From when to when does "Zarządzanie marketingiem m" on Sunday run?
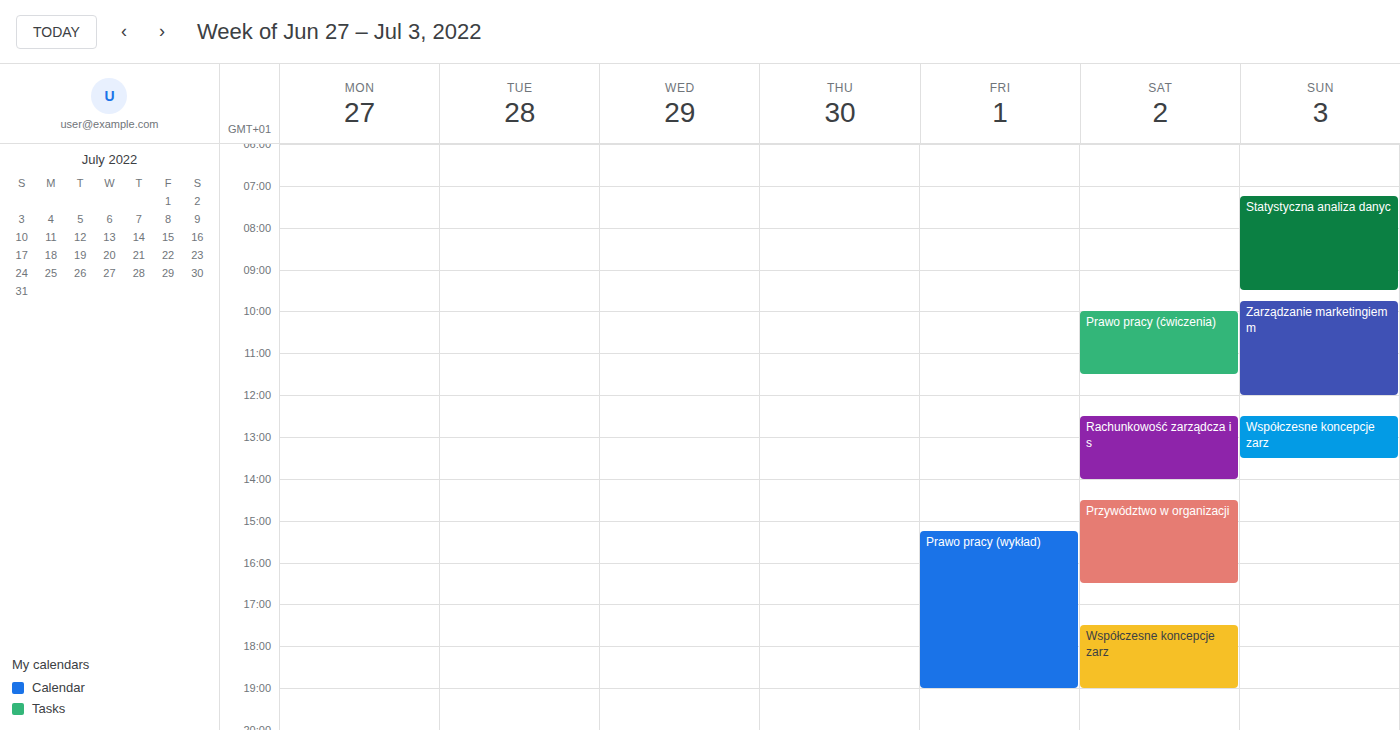
09:45 to 12:00